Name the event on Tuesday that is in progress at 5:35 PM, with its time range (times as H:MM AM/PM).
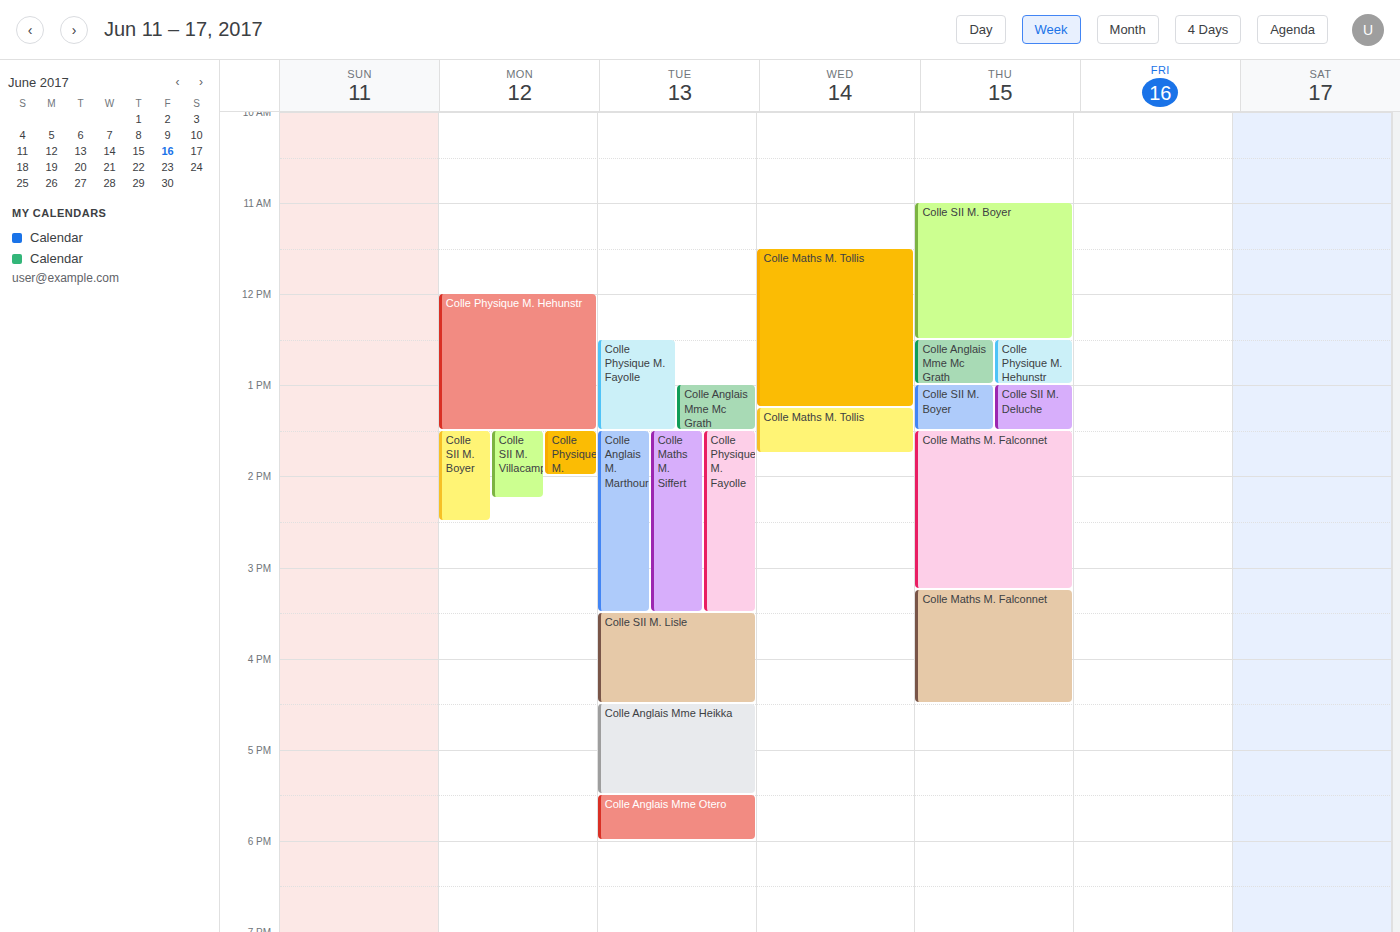
"Colle Anglais Mme Otero", 5:30 PM to 6:00 PM